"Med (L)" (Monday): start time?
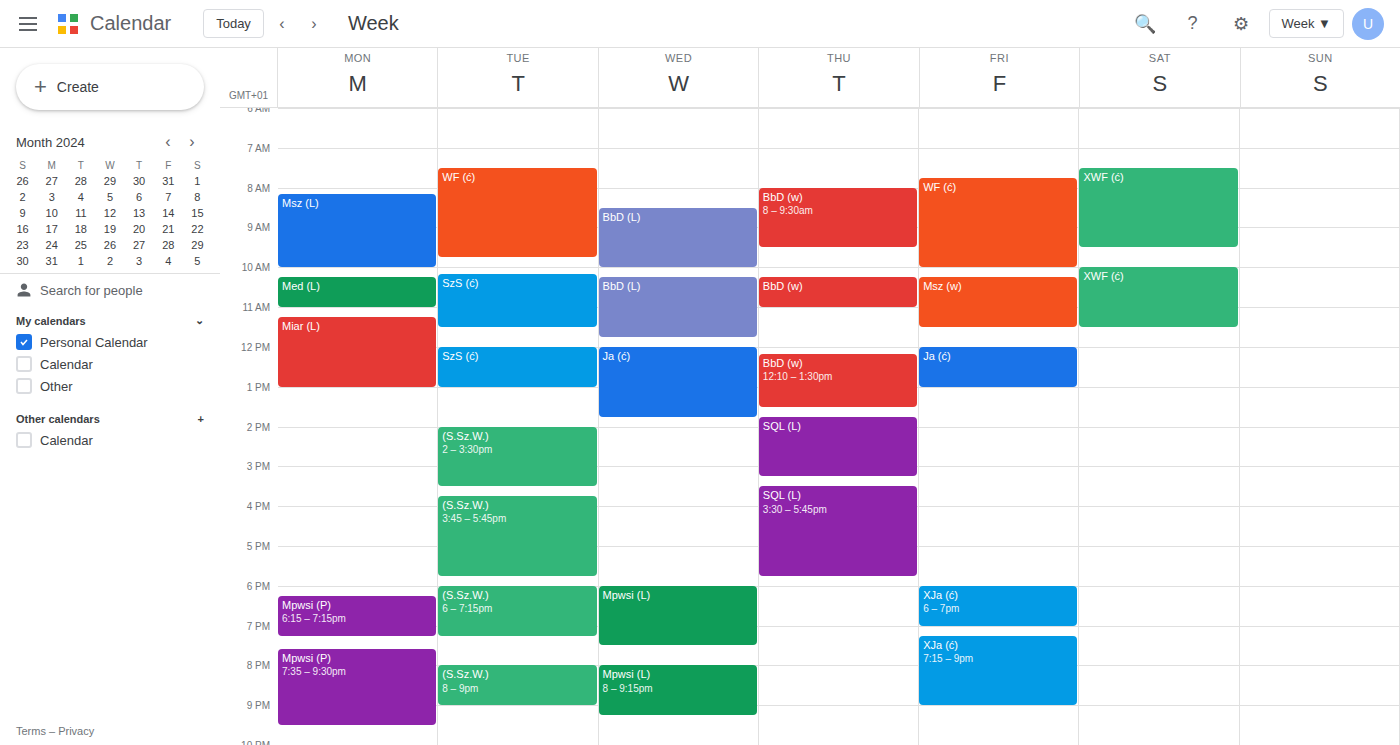
10:15 AM